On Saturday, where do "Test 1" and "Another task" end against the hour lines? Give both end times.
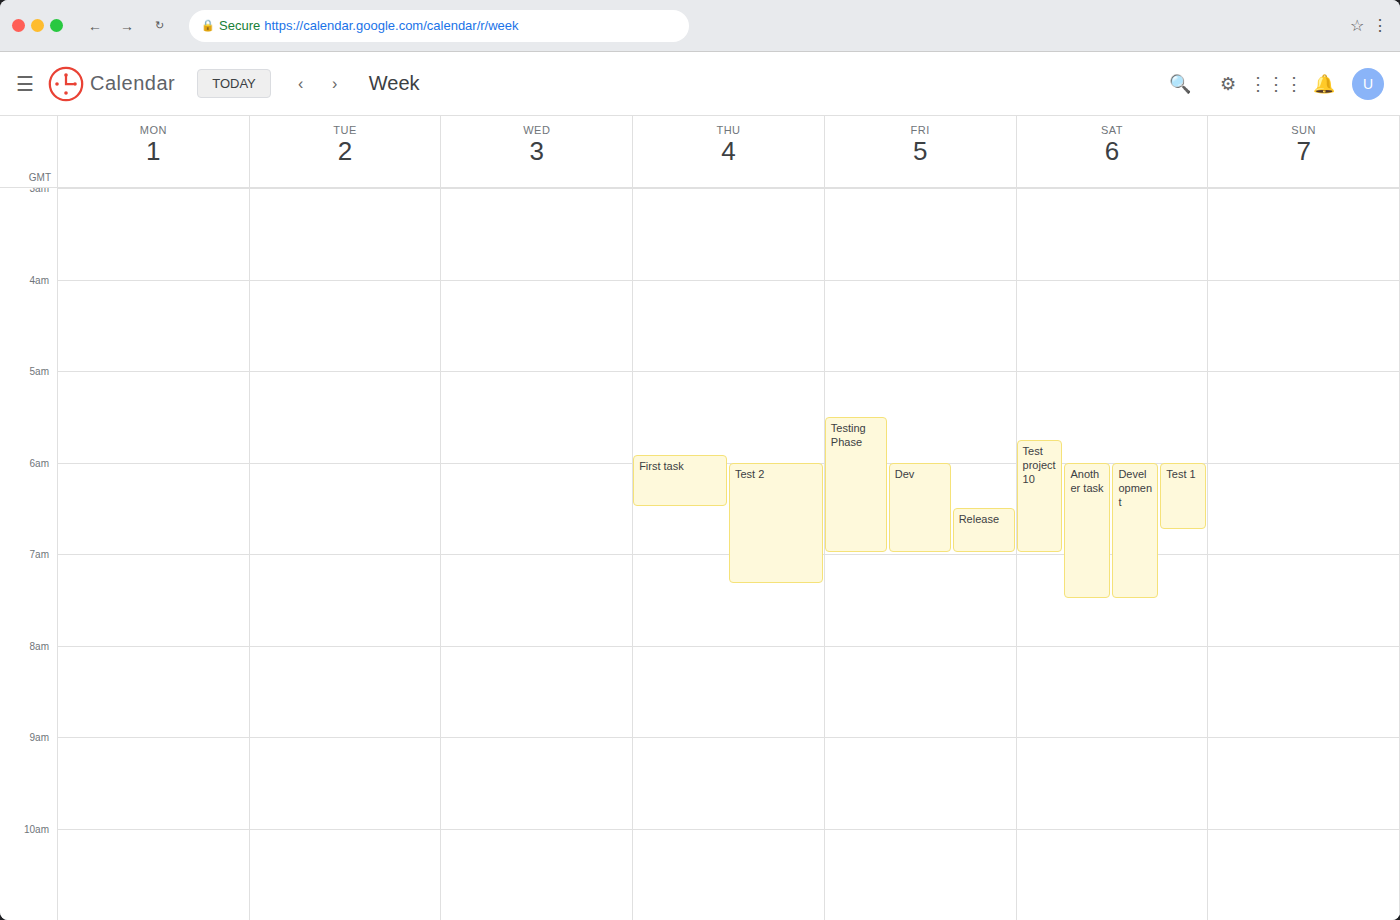
"Test 1": 6:45 AM, neither: three quarters of the way from the 6 AM line to the 7 AM line. "Another task": 7:30 AM, halfway between the 7 AM and 8 AM lines.